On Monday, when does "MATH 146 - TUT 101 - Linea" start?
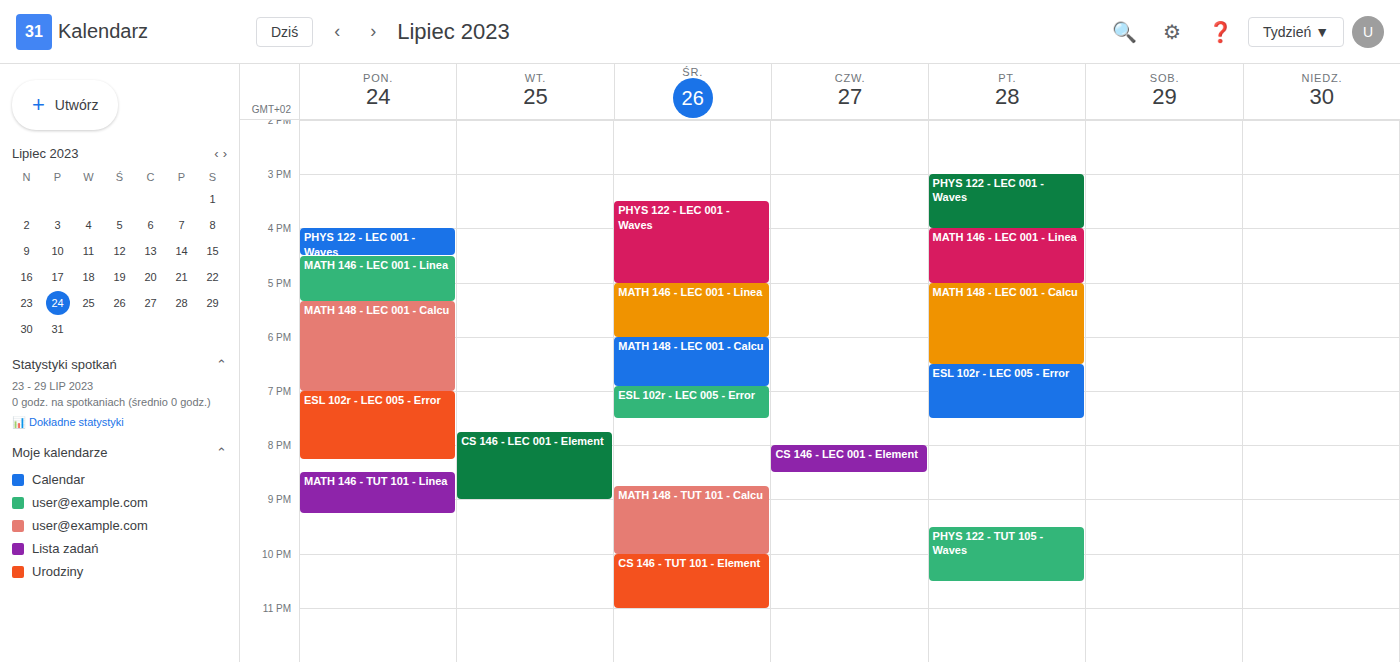
8:30 PM